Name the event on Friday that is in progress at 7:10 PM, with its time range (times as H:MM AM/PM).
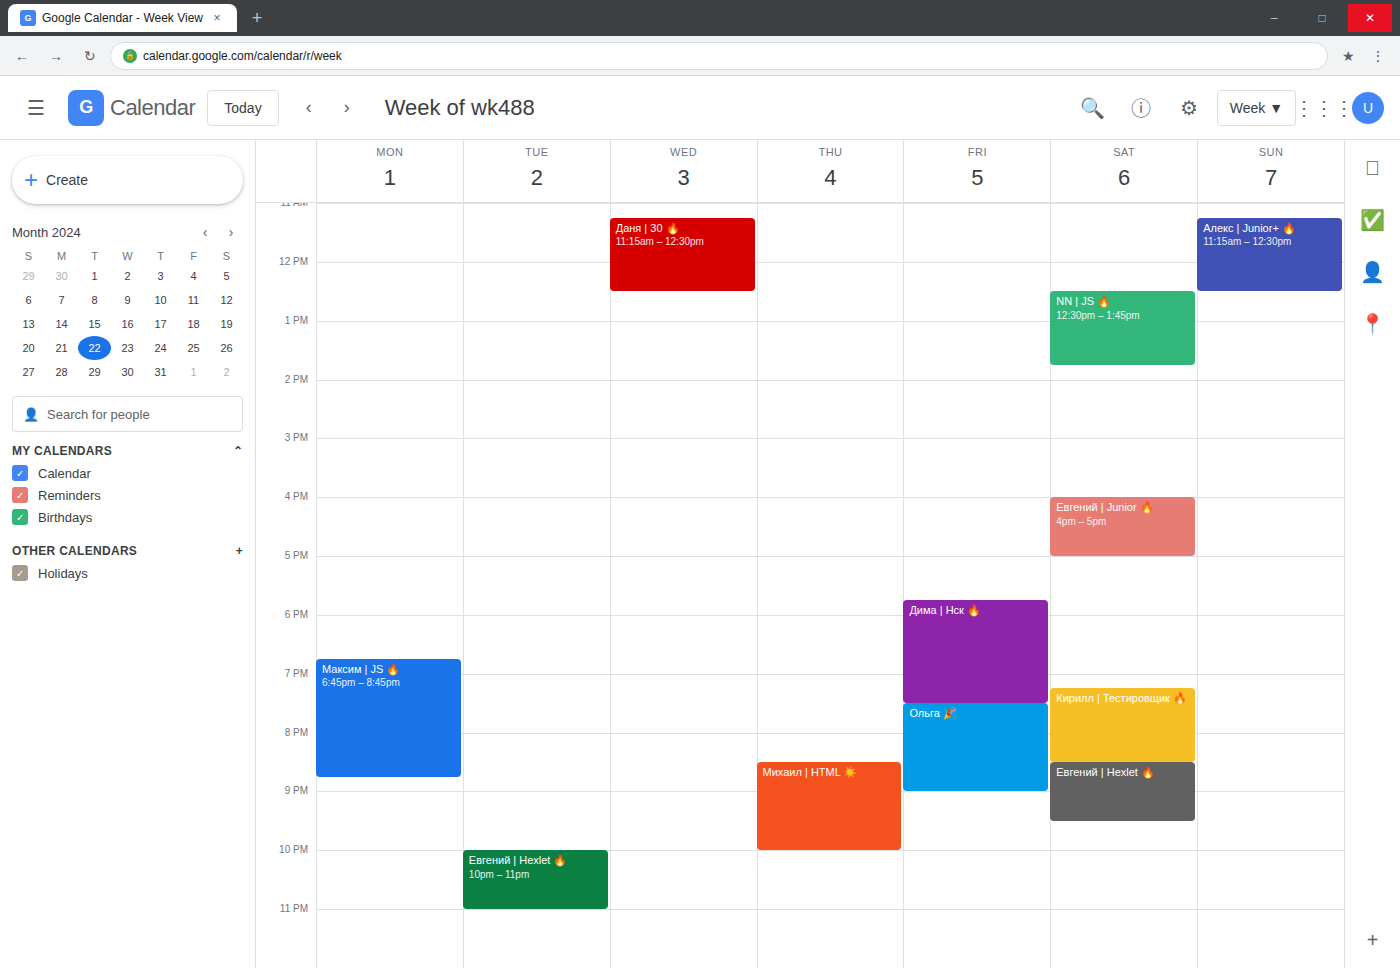
"Дима | Нск 🔥", 5:45 PM to 7:30 PM